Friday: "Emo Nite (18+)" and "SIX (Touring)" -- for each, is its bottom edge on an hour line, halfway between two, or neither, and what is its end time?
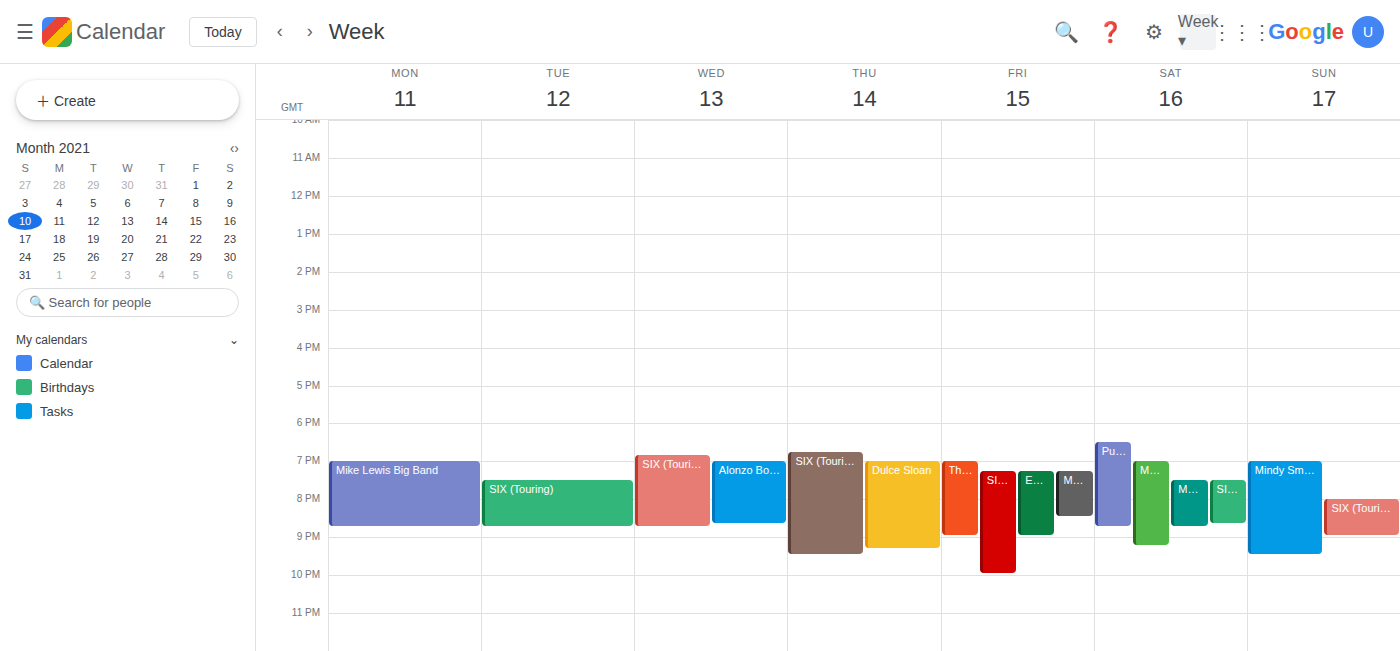
"Emo Nite (18+)": 9:00 PM, exactly on the 9 PM line. "SIX (Touring)": 10:00 PM, exactly on the 10 PM line.